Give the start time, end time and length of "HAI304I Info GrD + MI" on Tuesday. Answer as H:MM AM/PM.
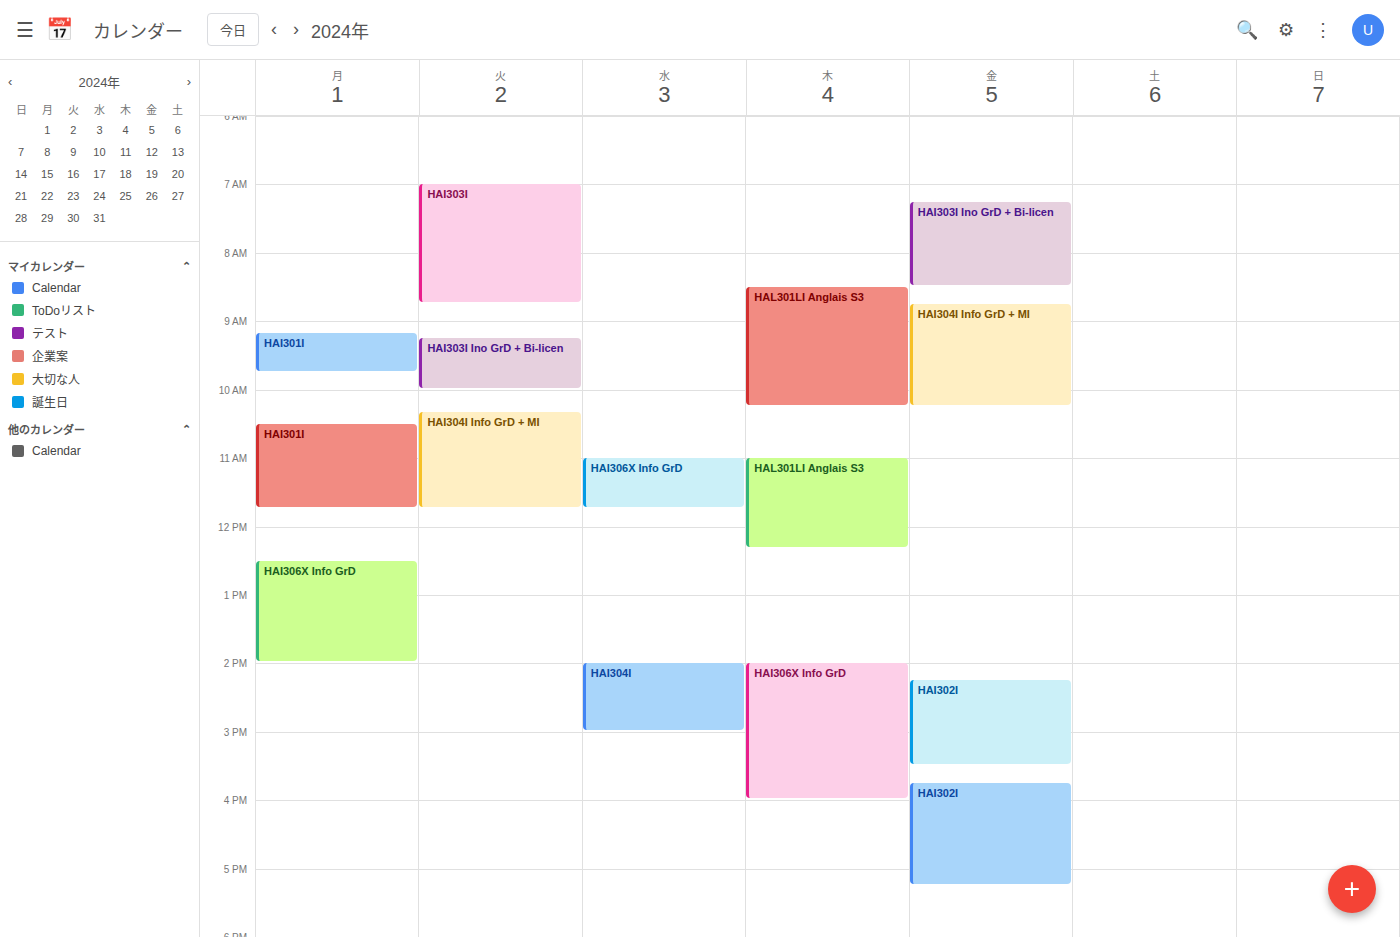
10:20 AM to 11:45 AM, 1 hour 25 minutes